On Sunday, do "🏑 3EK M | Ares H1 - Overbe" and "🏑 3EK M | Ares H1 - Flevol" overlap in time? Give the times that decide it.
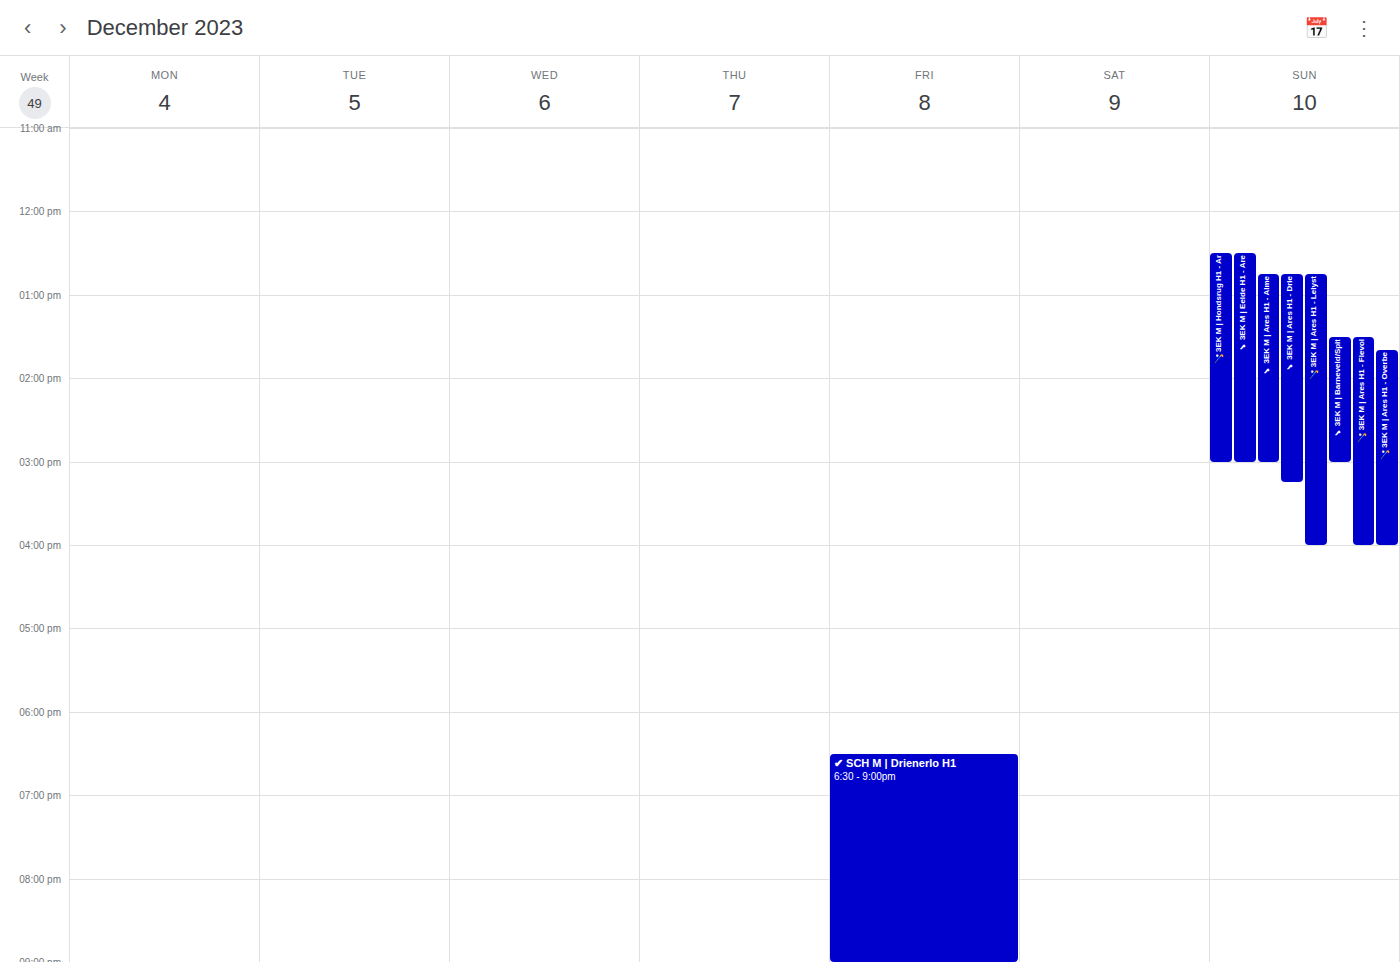
"🏑 3EK M | Ares H1 - Overbe" starts at 1:40 PM, before "🏑 3EK M | Ares H1 - Flevol" ends at 4:00 PM -- they overlap.